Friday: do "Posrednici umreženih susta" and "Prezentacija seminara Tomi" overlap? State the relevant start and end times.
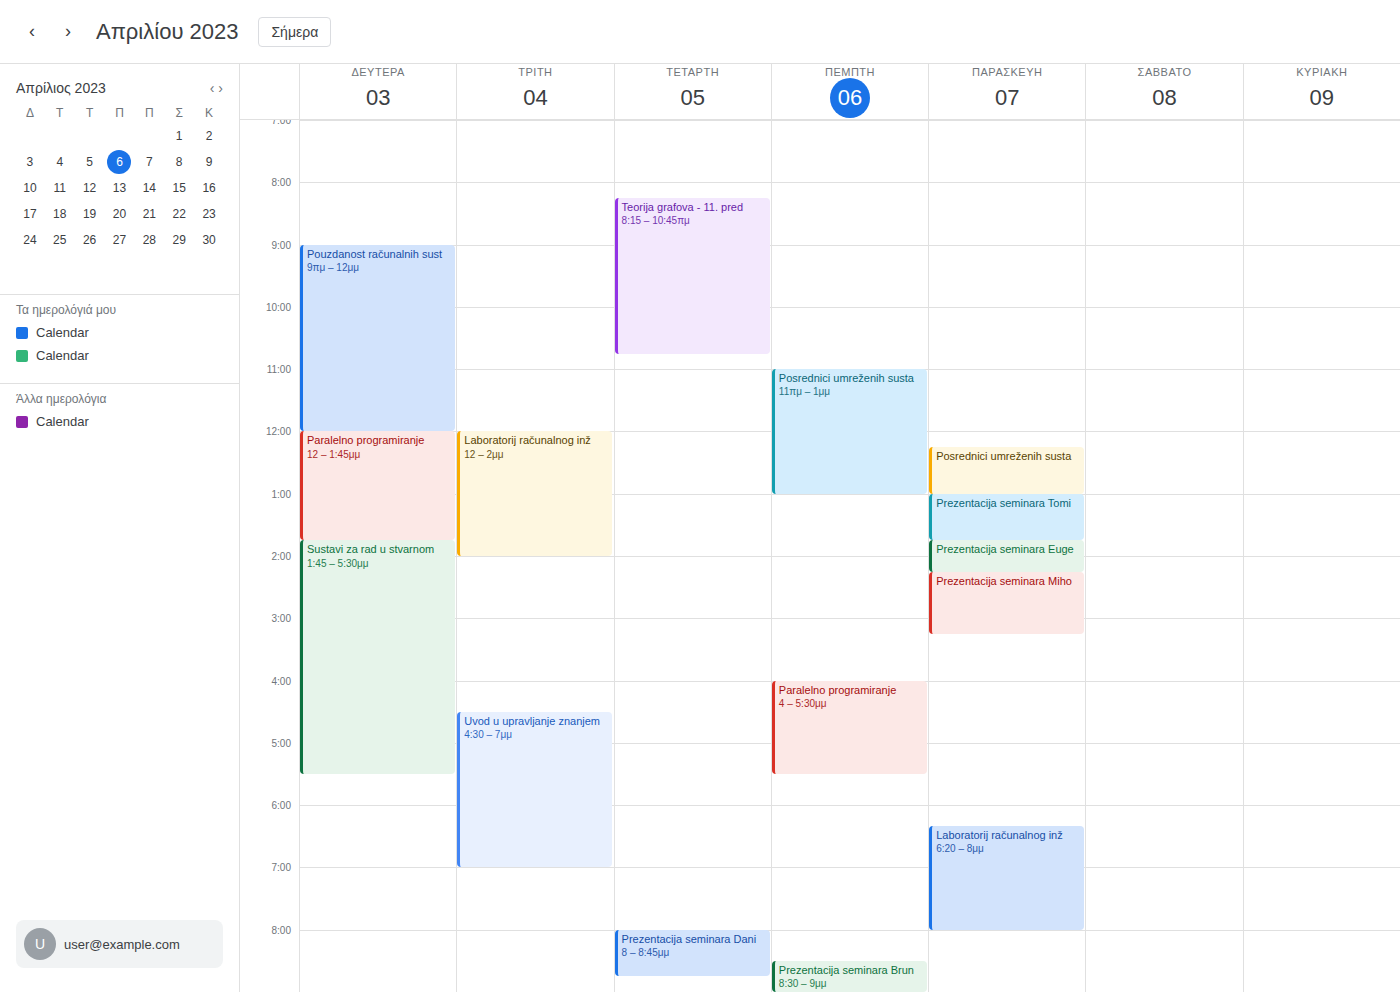
"Posrednici umreženih susta" ends at 1:00 PM, exactly when "Prezentacija seminara Tomi" starts -- they touch but do not overlap.